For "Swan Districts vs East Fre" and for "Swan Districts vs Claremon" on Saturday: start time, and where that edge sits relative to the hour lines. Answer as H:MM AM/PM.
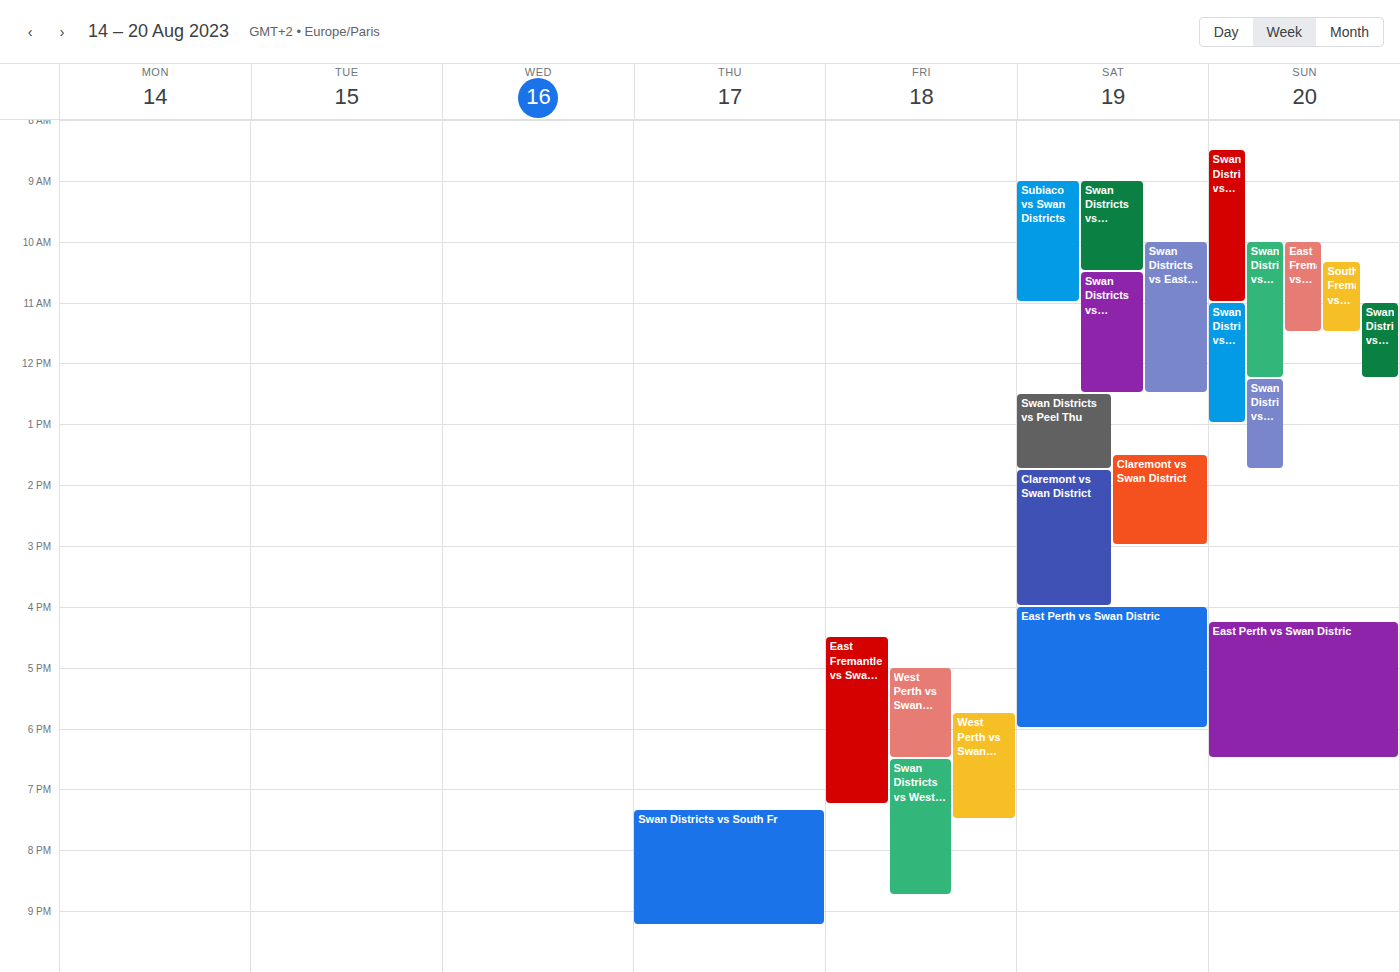
"Swan Districts vs East Fre": 10:00 AM, exactly on the 10 AM line. "Swan Districts vs Claremon": 9:00 AM, exactly on the 9 AM line.